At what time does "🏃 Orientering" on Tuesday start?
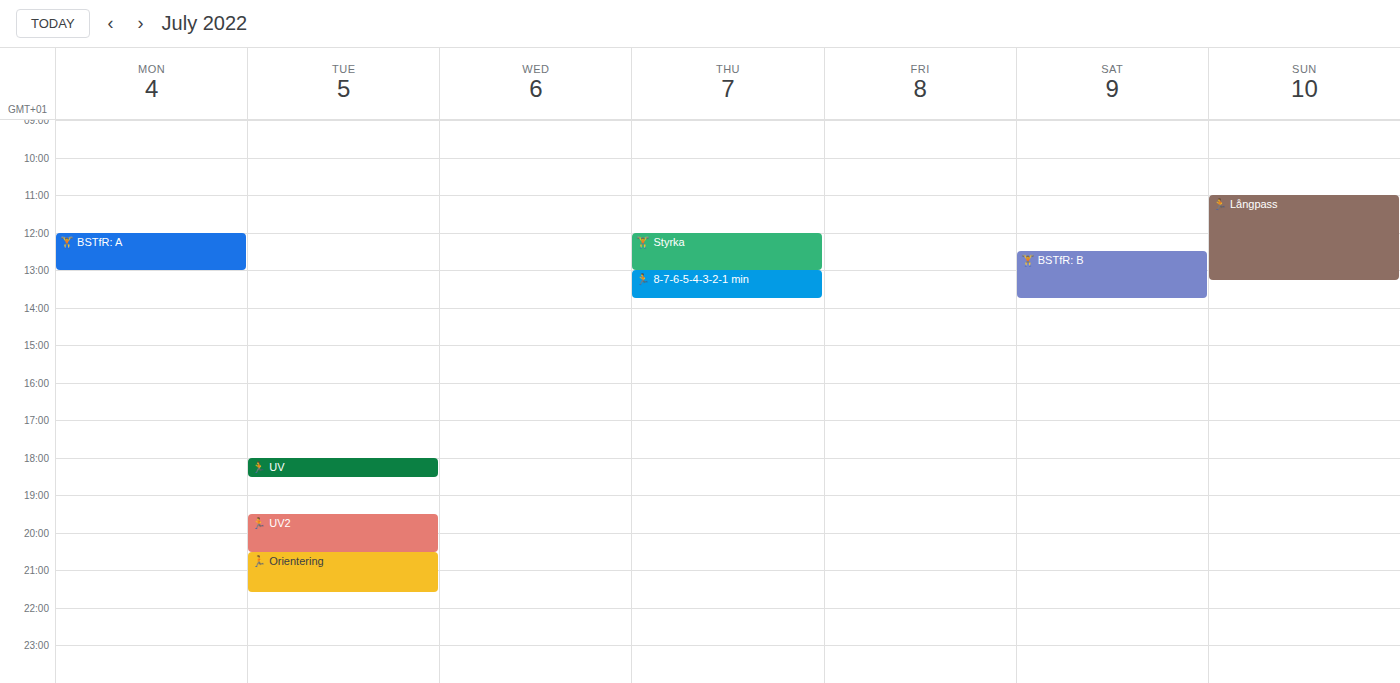
8:30 PM